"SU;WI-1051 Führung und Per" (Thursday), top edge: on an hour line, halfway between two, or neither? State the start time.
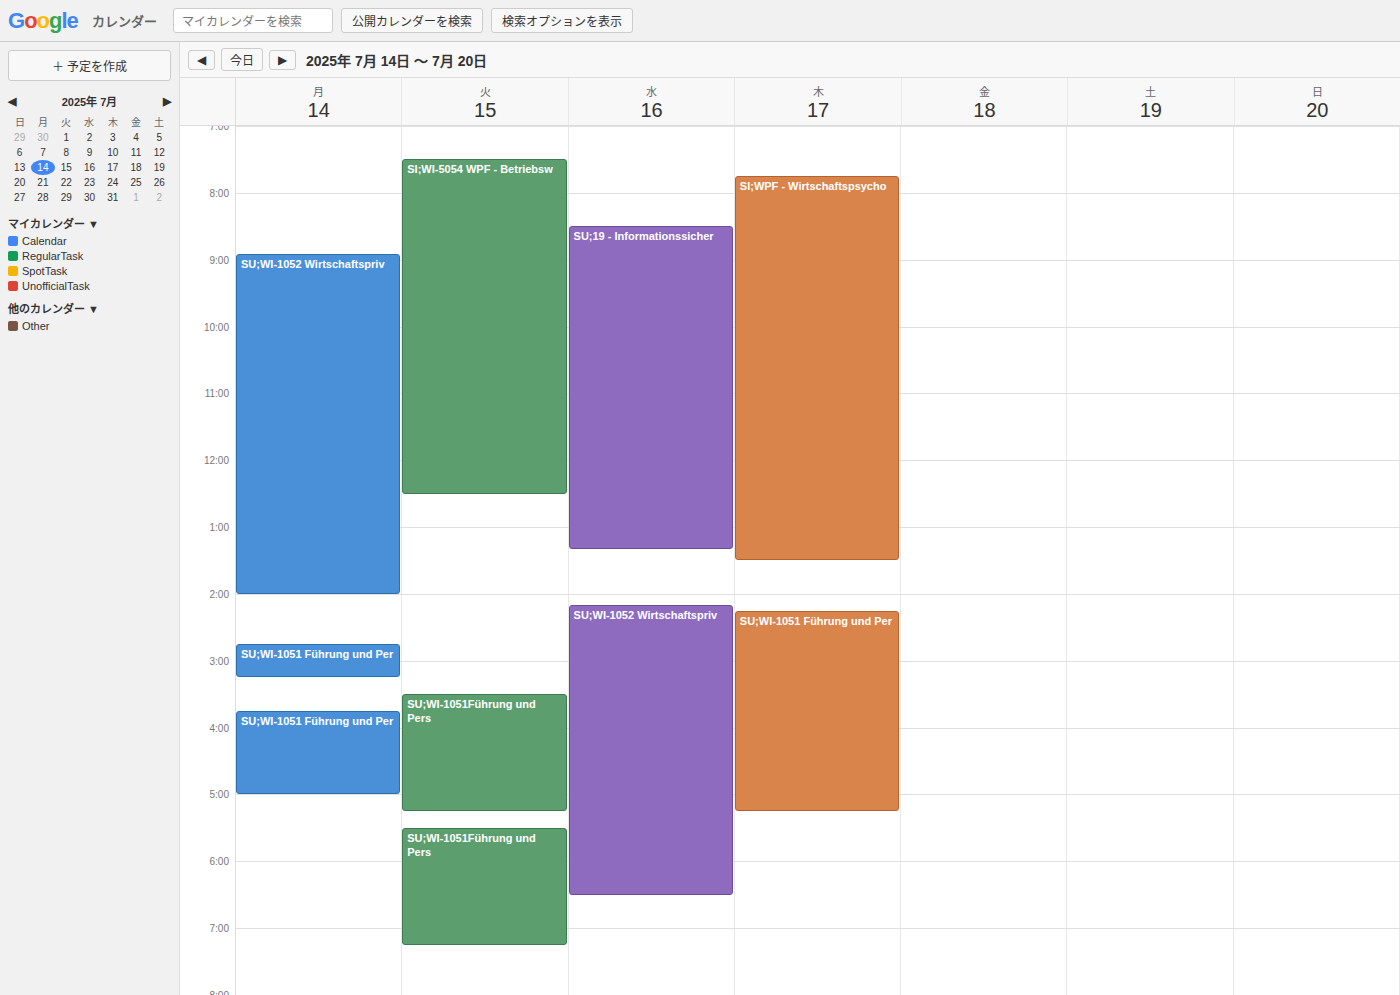
2:15 PM -- neither: a quarter of the way from the 2 PM line to the 3 PM line.